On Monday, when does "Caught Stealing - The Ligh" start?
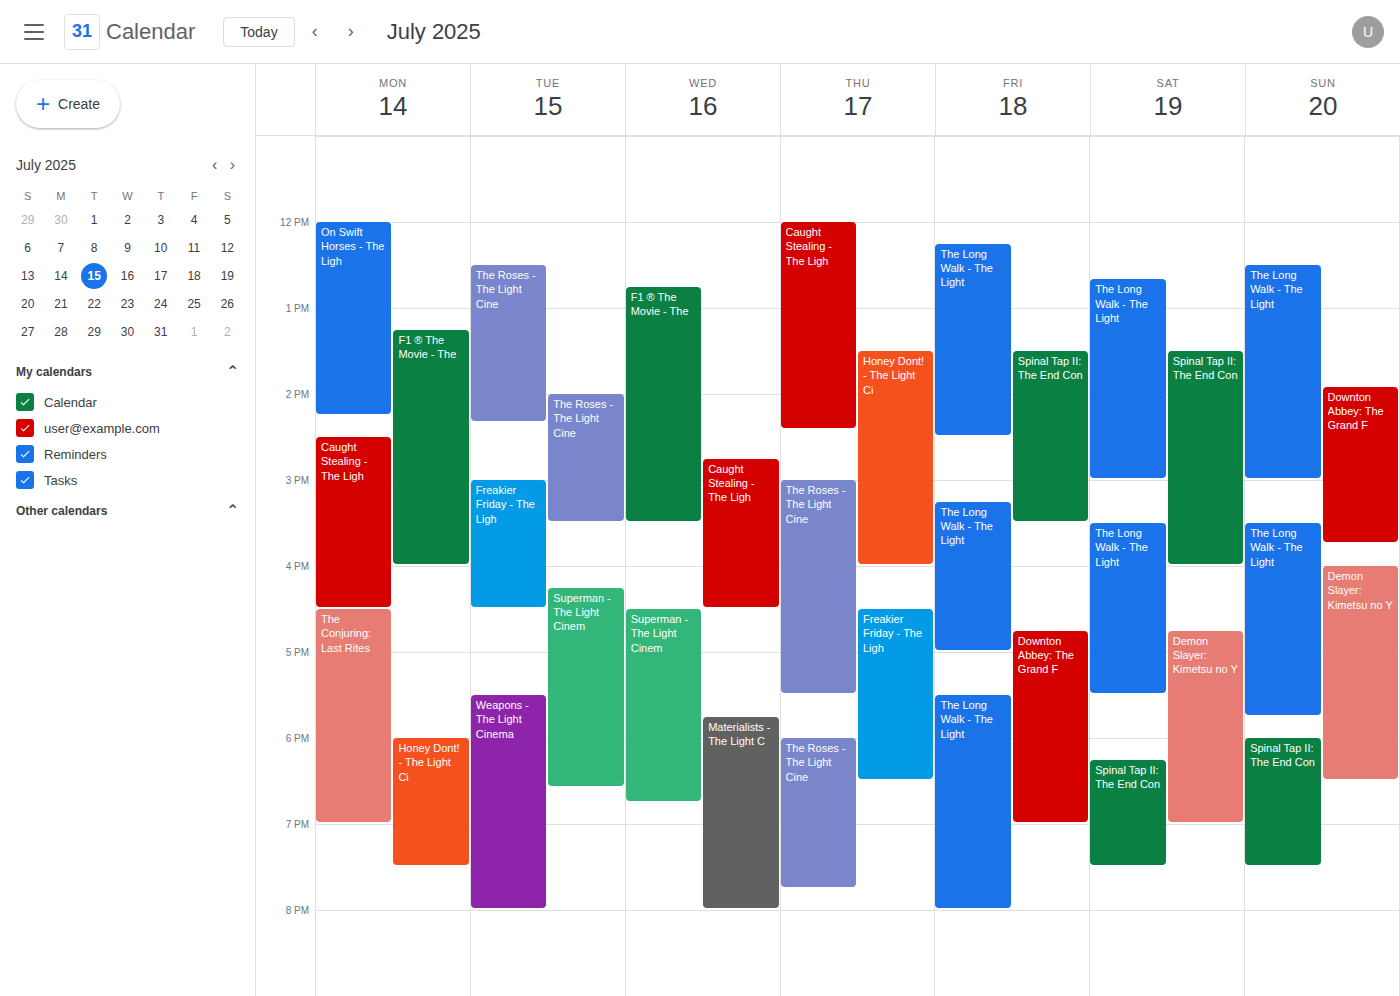
2:30 PM